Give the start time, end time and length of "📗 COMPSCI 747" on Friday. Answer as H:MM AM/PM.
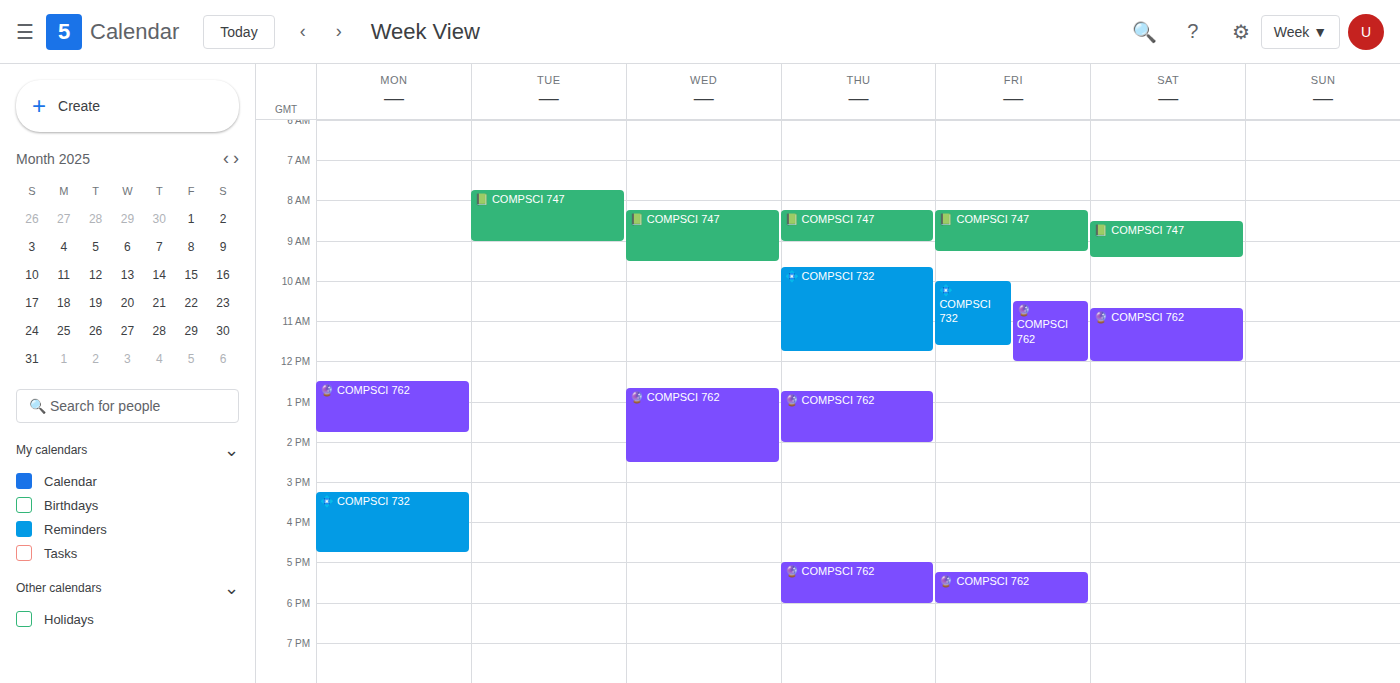
8:15 AM to 9:15 AM, 1 hour